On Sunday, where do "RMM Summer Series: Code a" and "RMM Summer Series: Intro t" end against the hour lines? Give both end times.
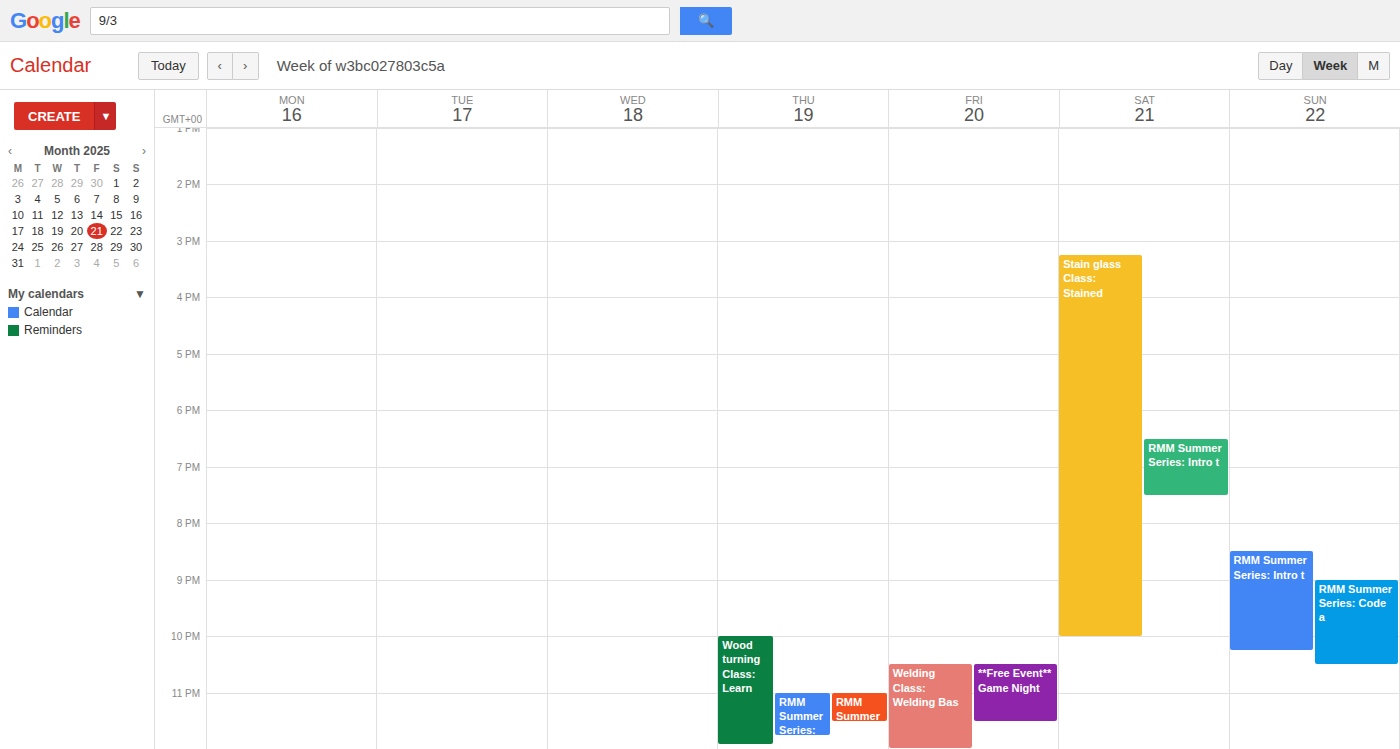
"RMM Summer Series: Code a": 10:30 PM, halfway between the 10 PM and 11 PM lines. "RMM Summer Series: Intro t": 10:15 PM, neither: a quarter of the way from the 10 PM line to the 11 PM line.